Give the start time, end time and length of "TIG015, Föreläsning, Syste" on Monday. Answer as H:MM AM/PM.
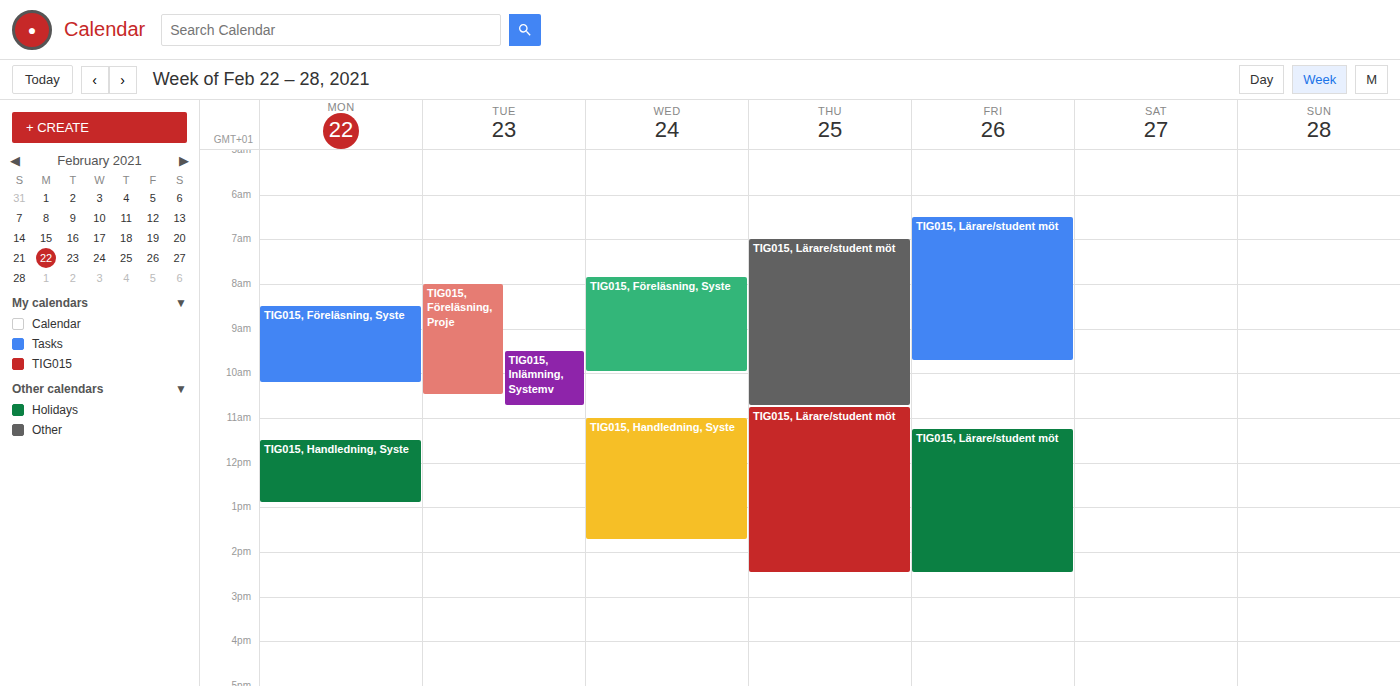
8:30 AM to 10:15 AM, 1 hour 45 minutes